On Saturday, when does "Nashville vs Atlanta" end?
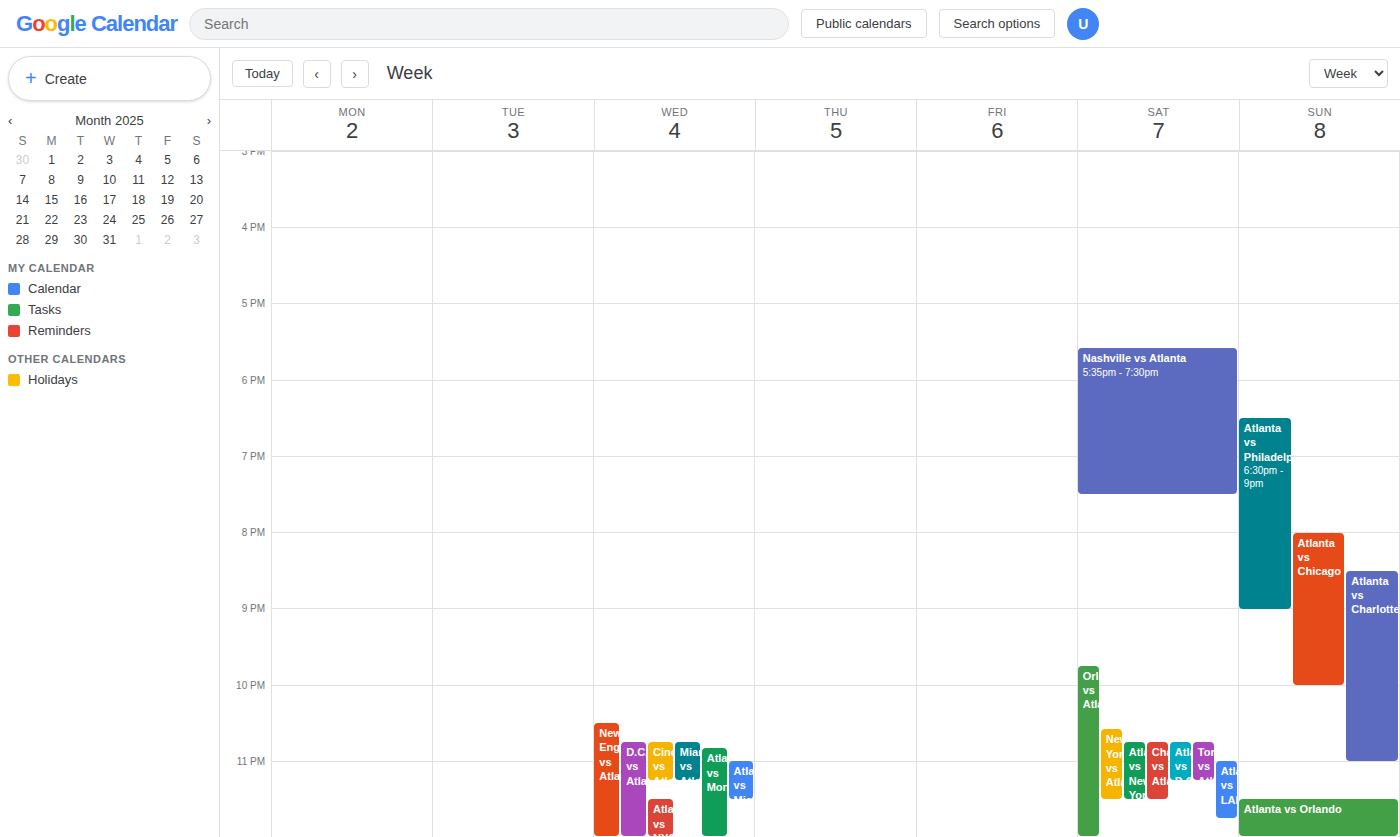
7:30 PM